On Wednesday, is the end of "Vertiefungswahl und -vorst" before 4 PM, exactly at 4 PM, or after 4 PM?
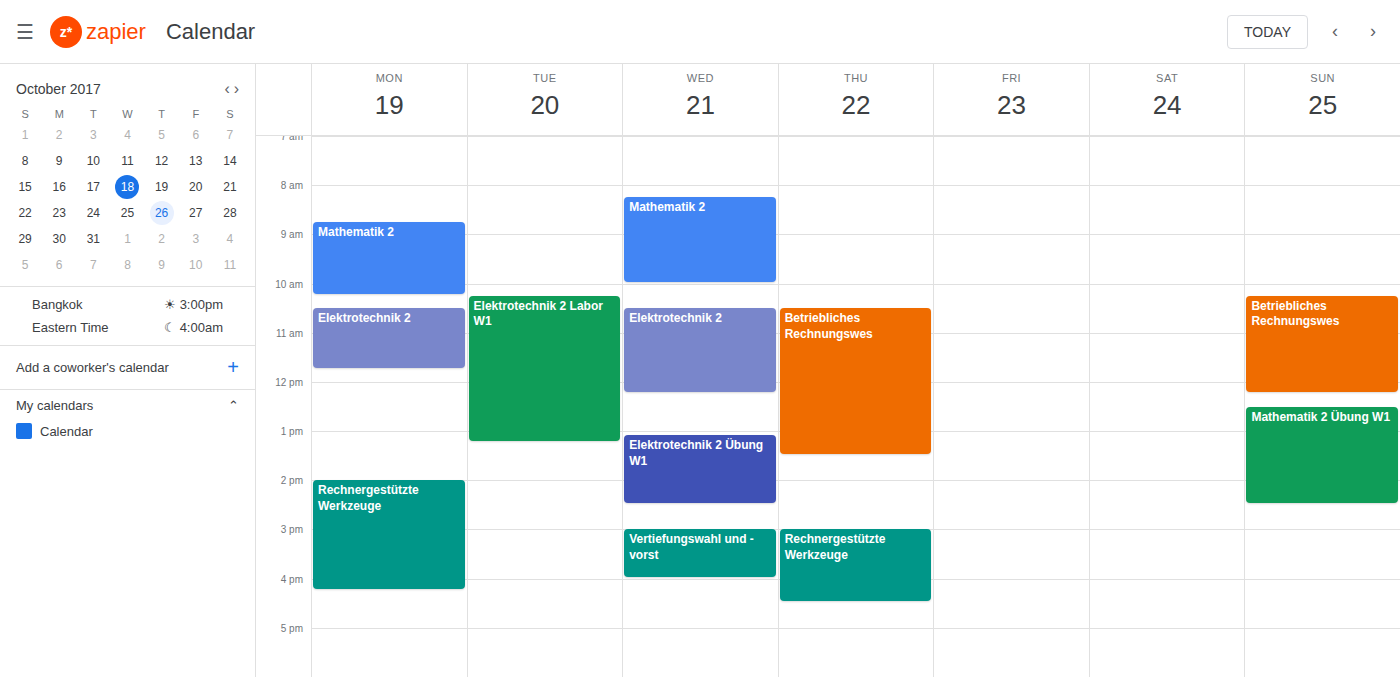
4:00 PM -- exactly at 4 PM, on the 4 PM line.